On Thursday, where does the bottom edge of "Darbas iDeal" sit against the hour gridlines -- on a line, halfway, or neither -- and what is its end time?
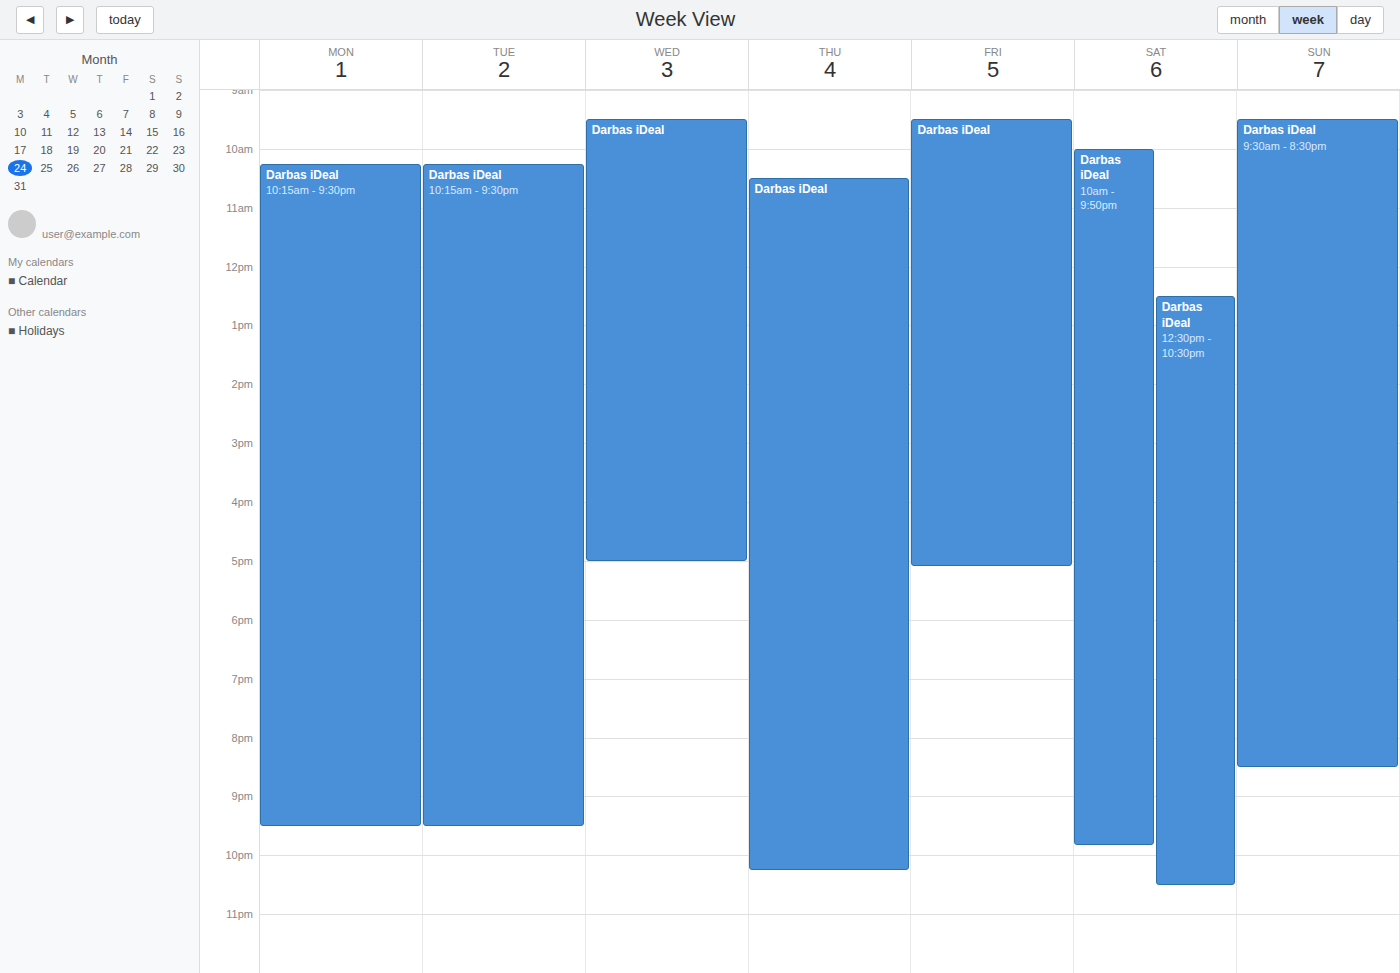
10:15 PM -- neither: a quarter of the way from the 10 PM line to the 11 PM line.